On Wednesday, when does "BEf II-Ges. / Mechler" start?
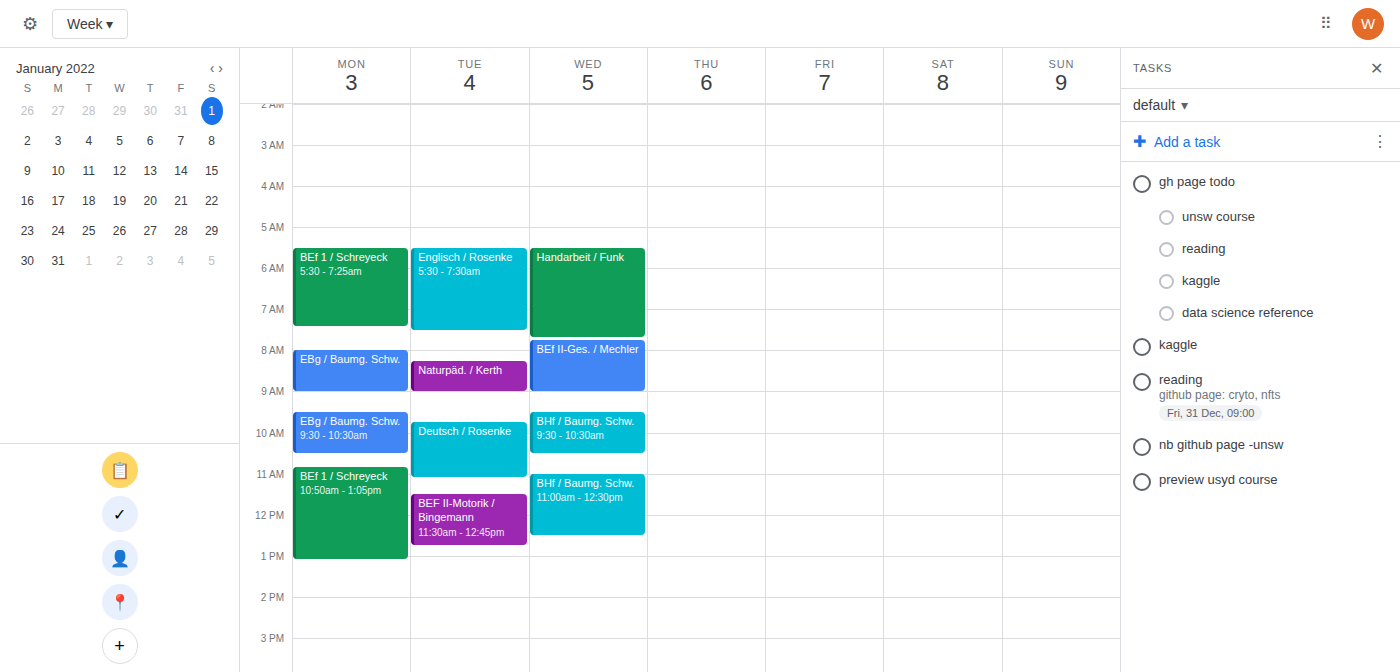
7:45 AM